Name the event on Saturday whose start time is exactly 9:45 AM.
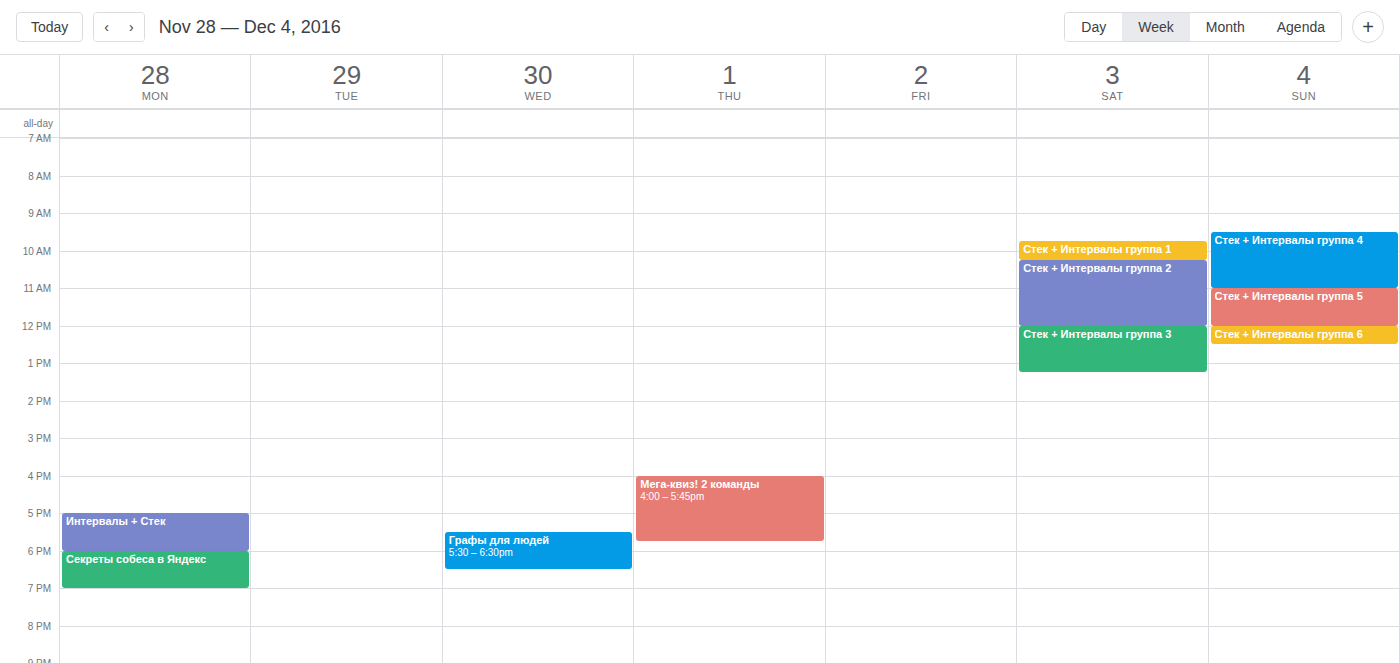
"Стек + Интервалы группа 1"